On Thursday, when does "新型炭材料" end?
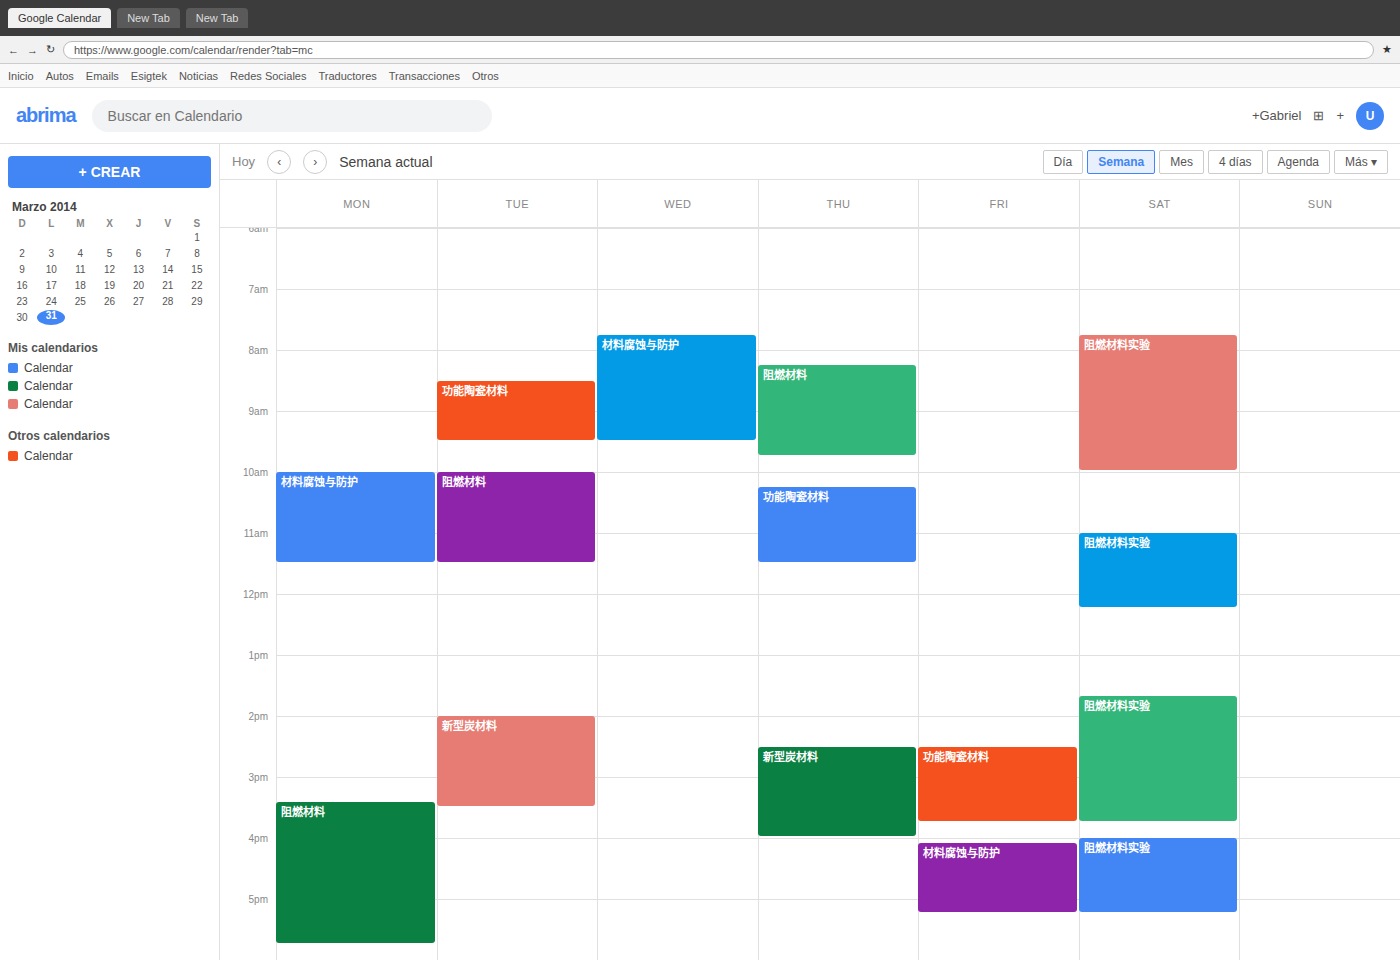
4:00 PM